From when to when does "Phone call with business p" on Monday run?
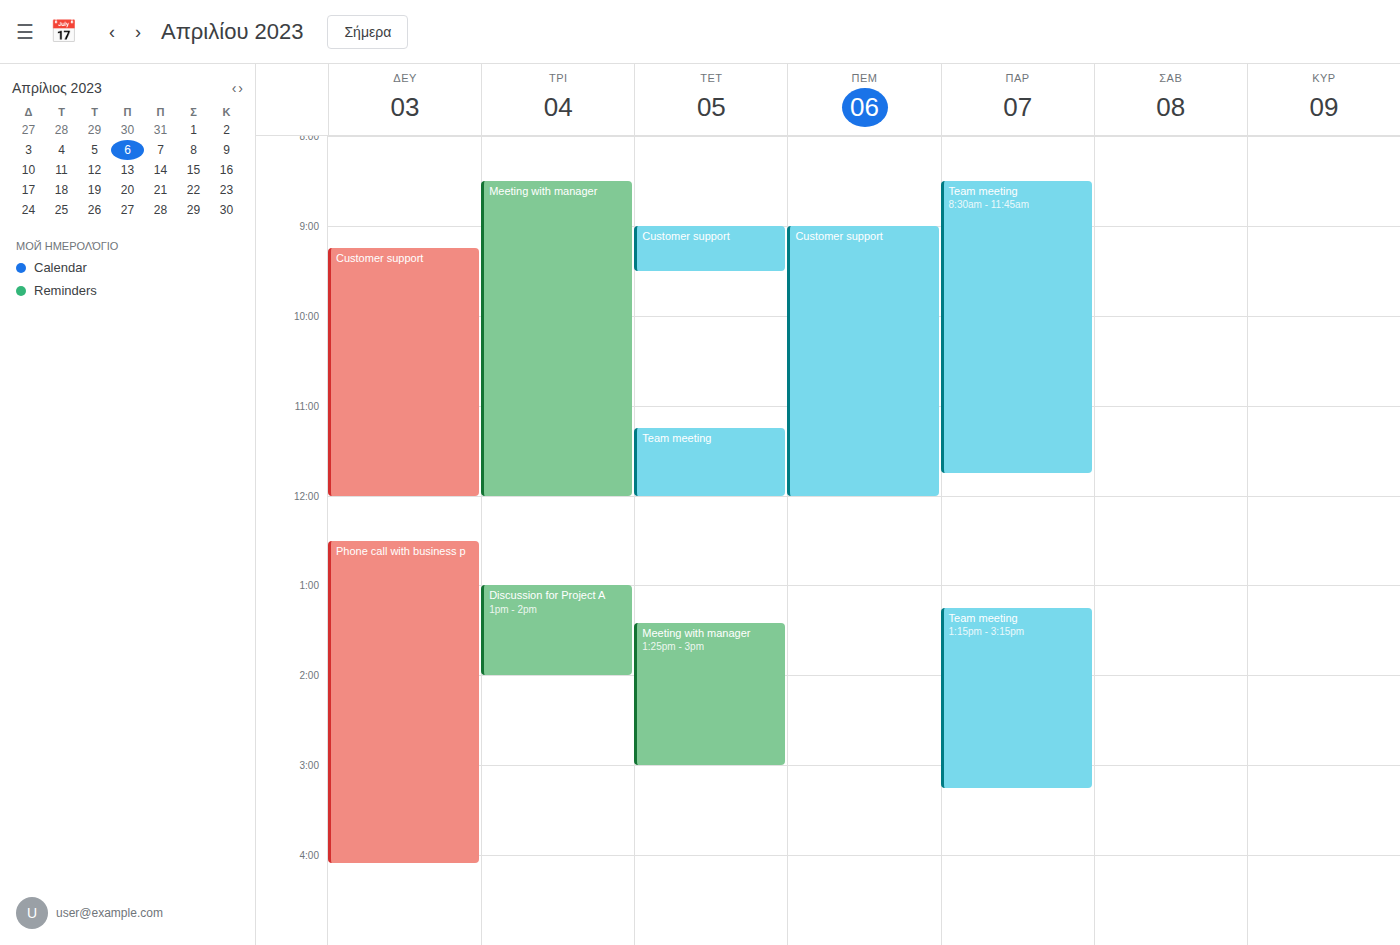
12:30 PM to 4:05 PM